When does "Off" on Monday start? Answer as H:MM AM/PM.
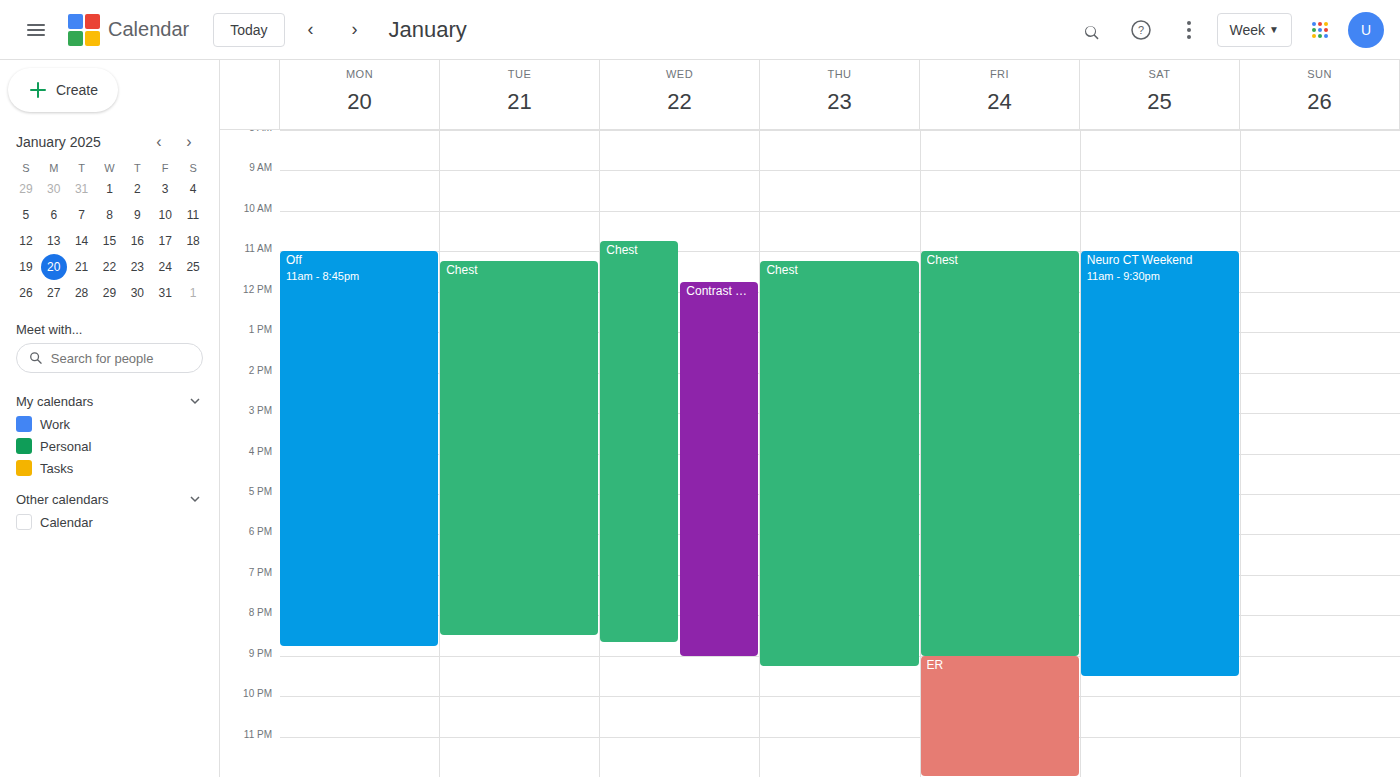
11:00 AM